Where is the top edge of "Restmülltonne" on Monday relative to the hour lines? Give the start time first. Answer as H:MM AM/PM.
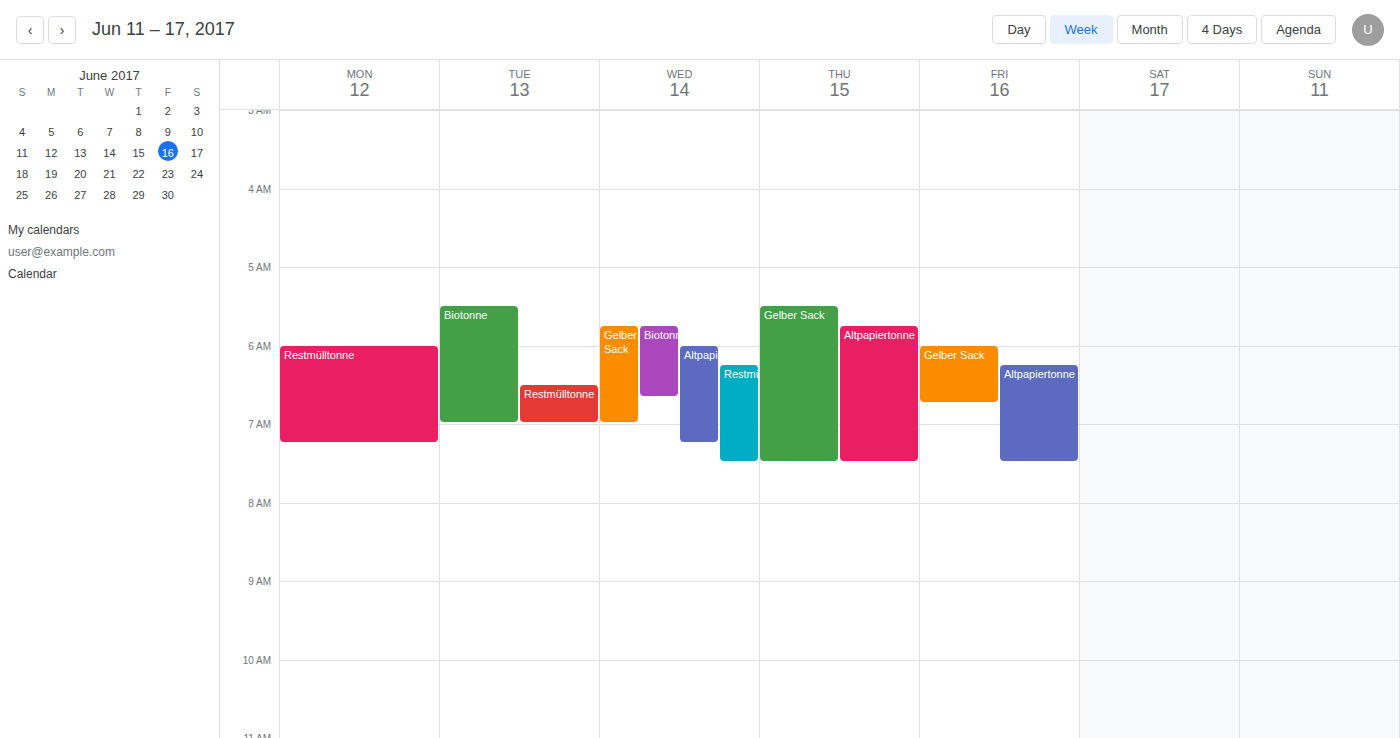
6:00 AM -- exactly on the 6 AM line.